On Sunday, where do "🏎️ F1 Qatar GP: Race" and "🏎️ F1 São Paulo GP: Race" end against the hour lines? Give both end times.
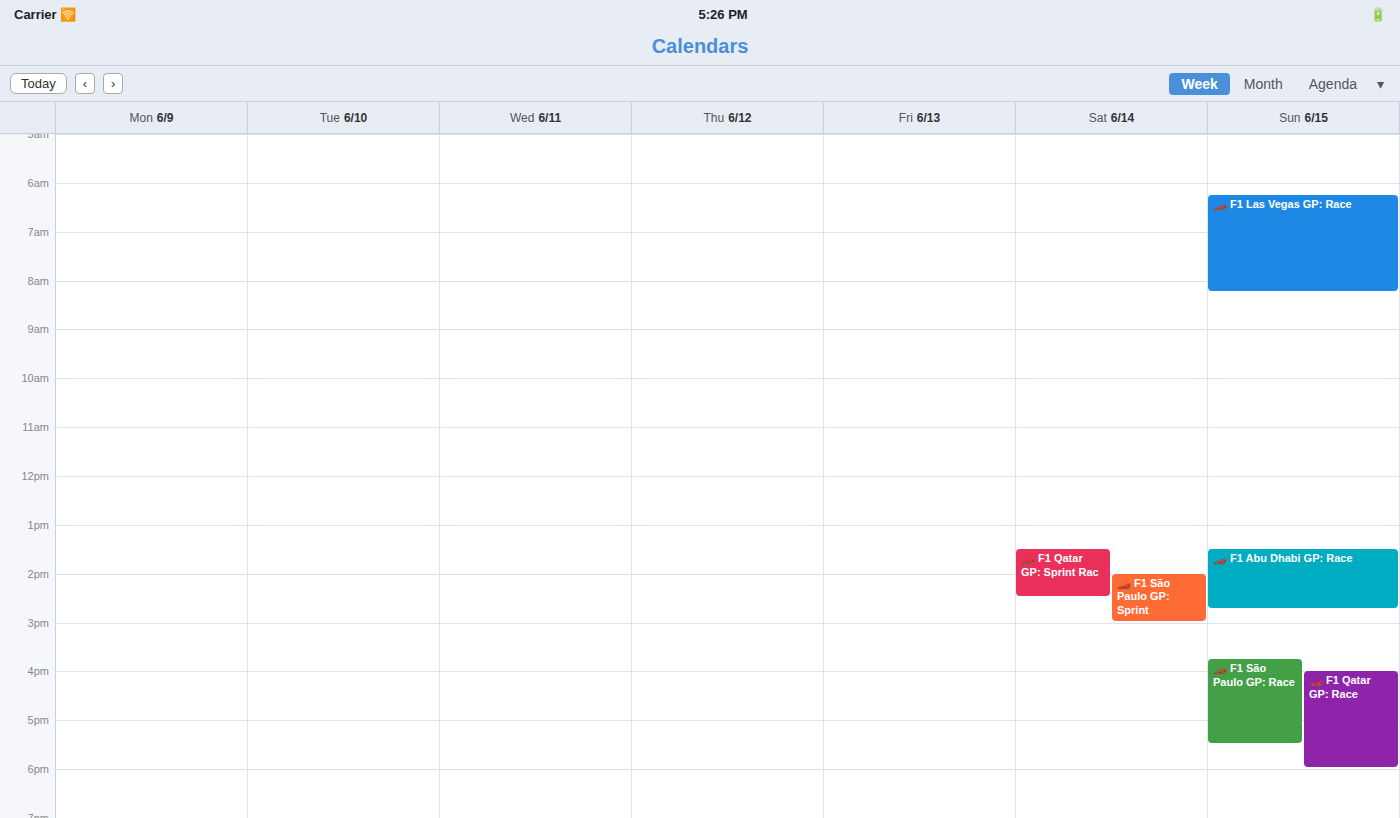
"🏎️ F1 Qatar GP: Race": 6:00 PM, exactly on the 6 PM line. "🏎️ F1 São Paulo GP: Race": 5:30 PM, halfway between the 5 PM and 6 PM lines.